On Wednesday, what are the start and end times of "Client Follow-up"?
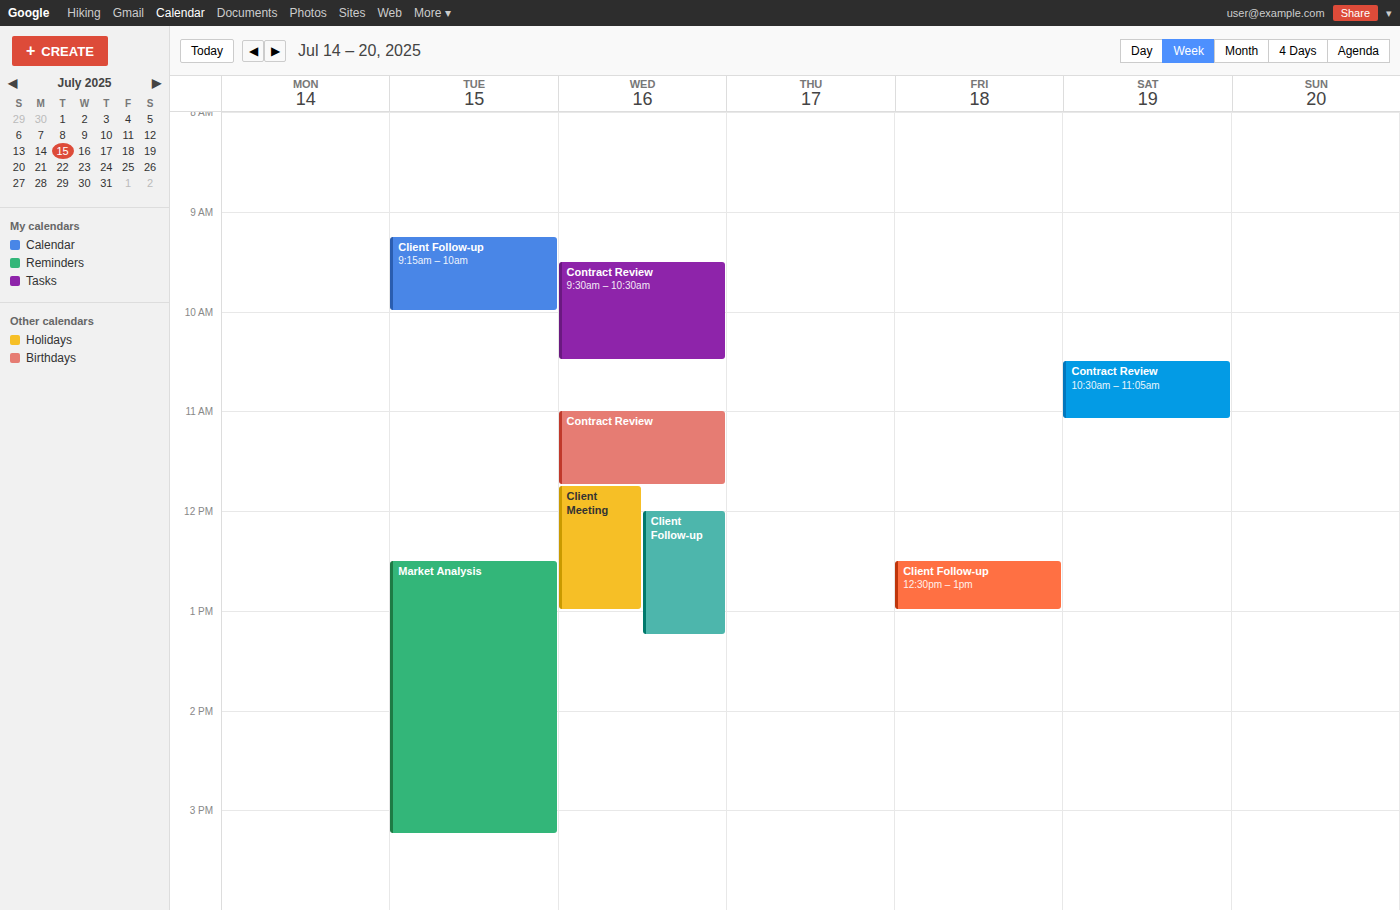
12:00 PM to 1:15 PM